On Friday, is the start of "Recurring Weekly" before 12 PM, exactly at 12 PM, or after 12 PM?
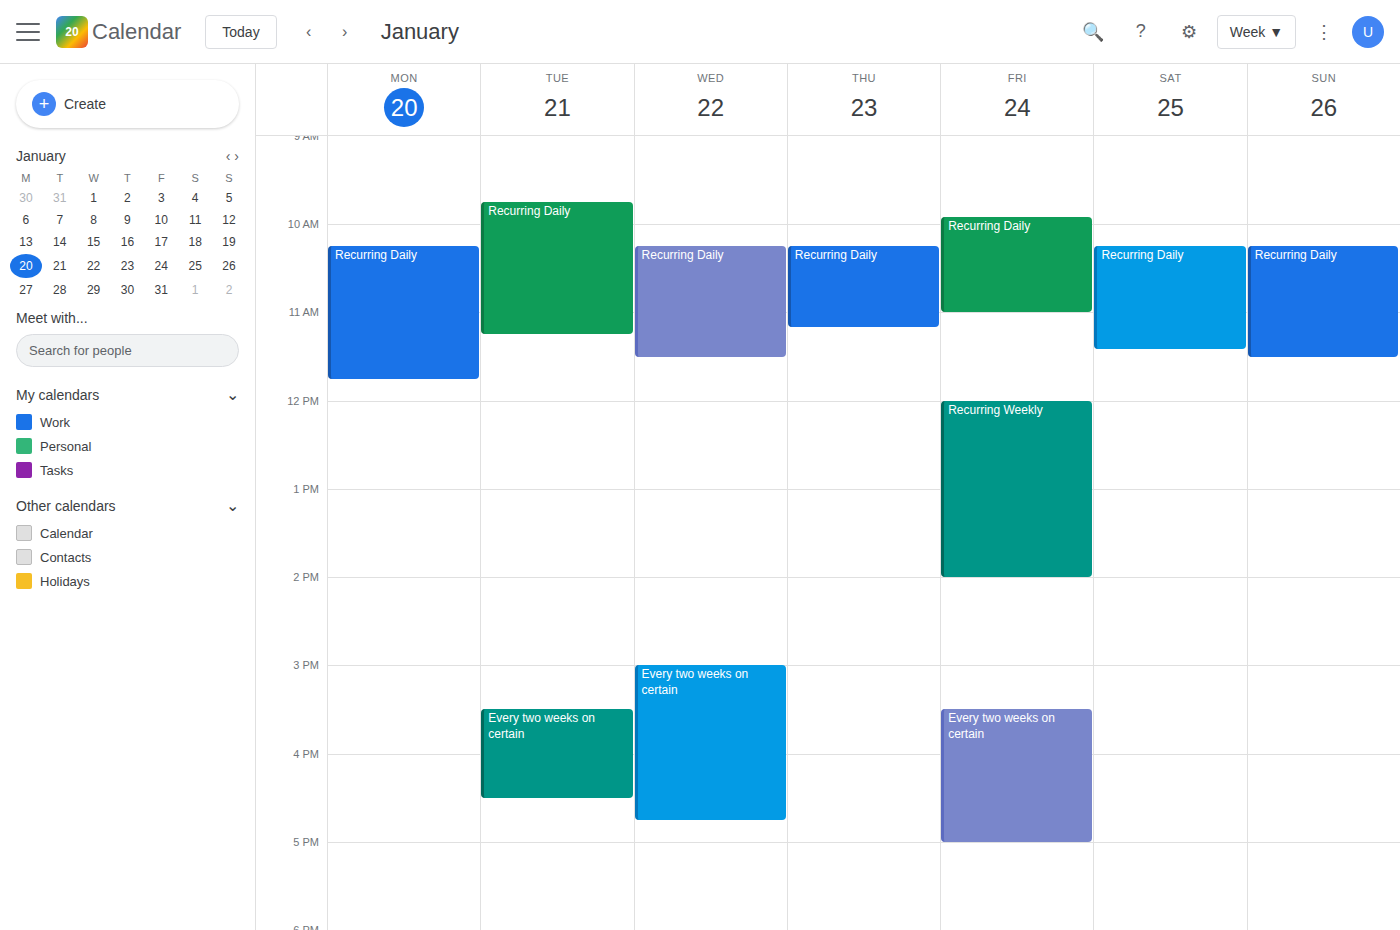
12:00 PM -- exactly at 12 PM, on the 12 PM line.